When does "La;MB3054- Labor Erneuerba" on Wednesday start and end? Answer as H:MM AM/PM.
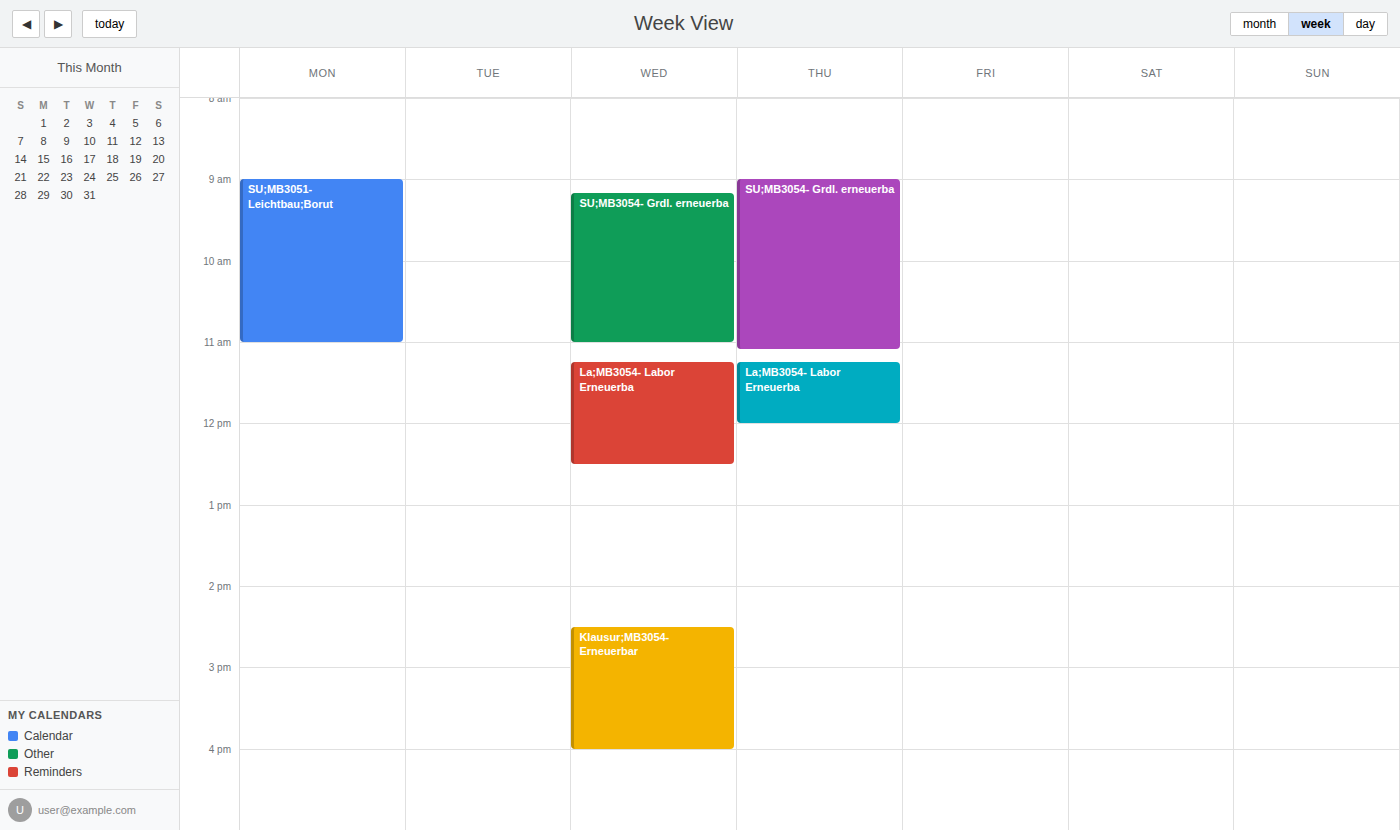
11:15 AM to 12:30 PM